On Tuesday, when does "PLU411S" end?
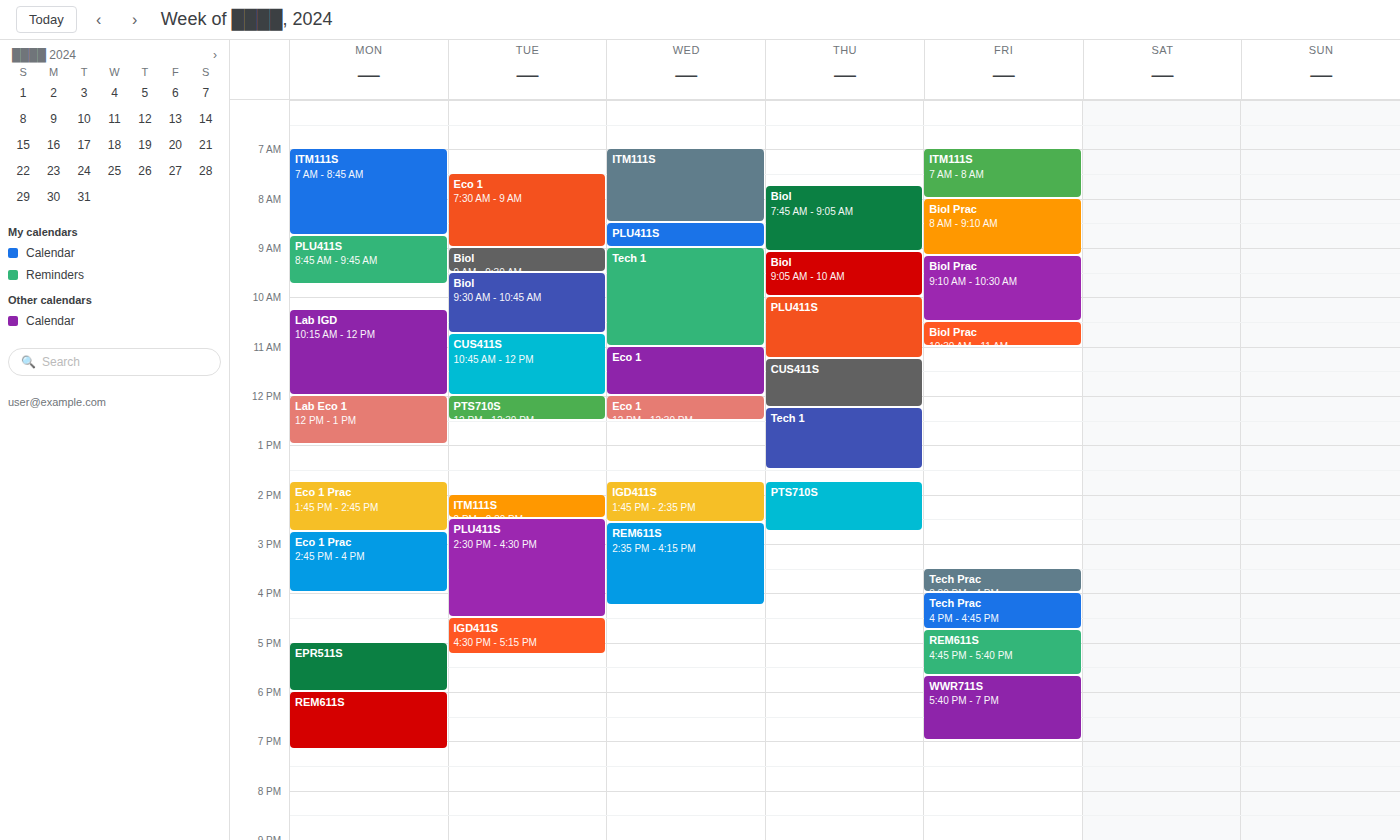
4:30 PM